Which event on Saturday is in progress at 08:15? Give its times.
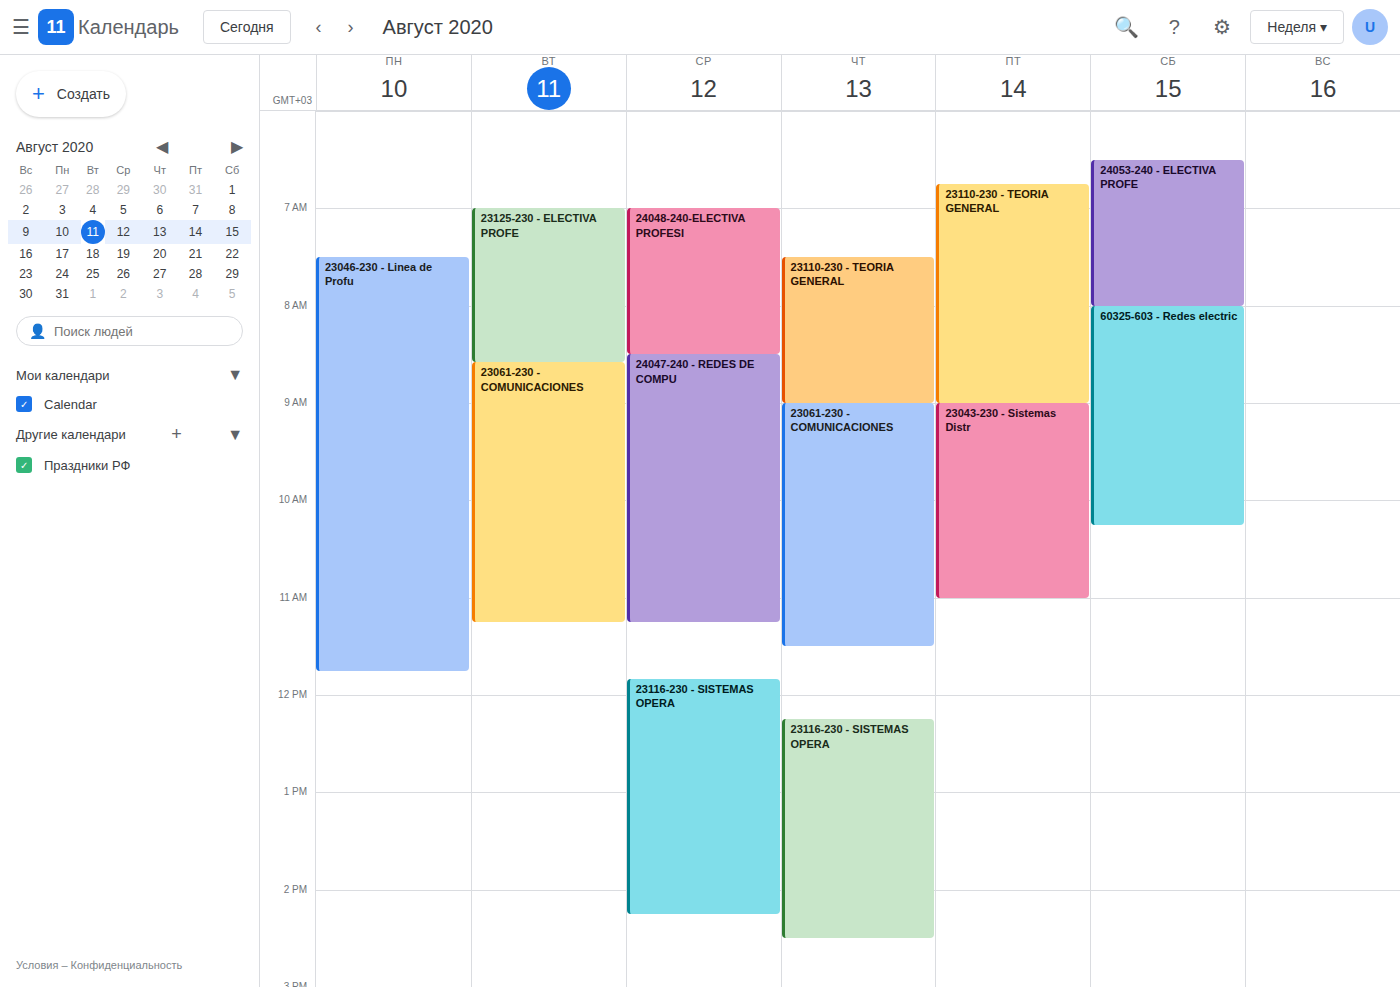
"60325-603 - Redes electric", 08:00 to 10:15